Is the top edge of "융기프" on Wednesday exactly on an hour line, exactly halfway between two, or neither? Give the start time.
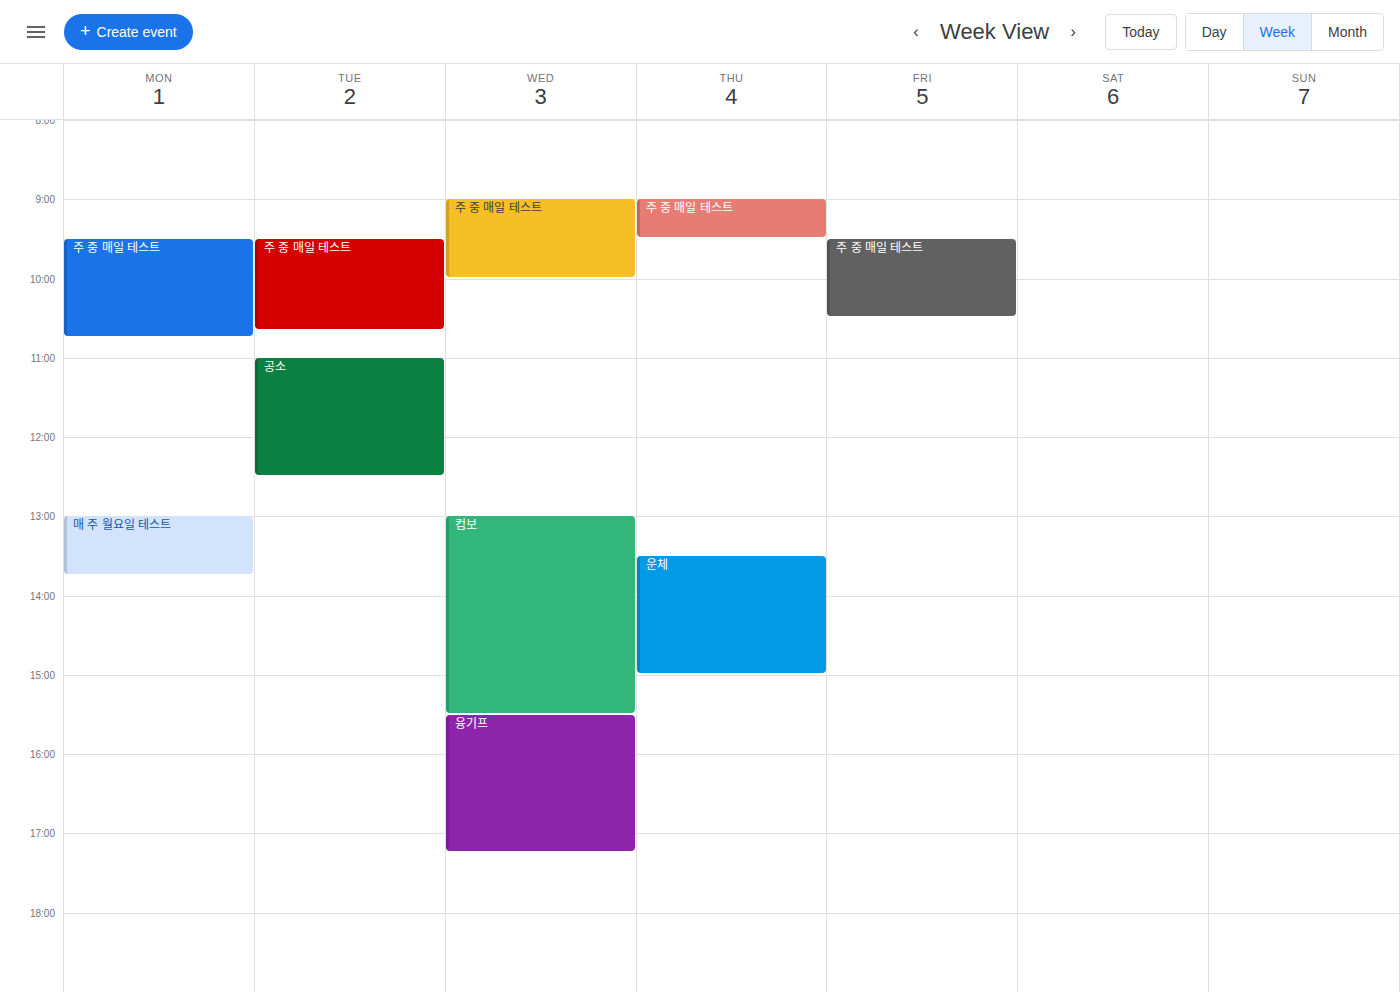
3:30 PM -- halfway between the 3 PM and 4 PM lines.